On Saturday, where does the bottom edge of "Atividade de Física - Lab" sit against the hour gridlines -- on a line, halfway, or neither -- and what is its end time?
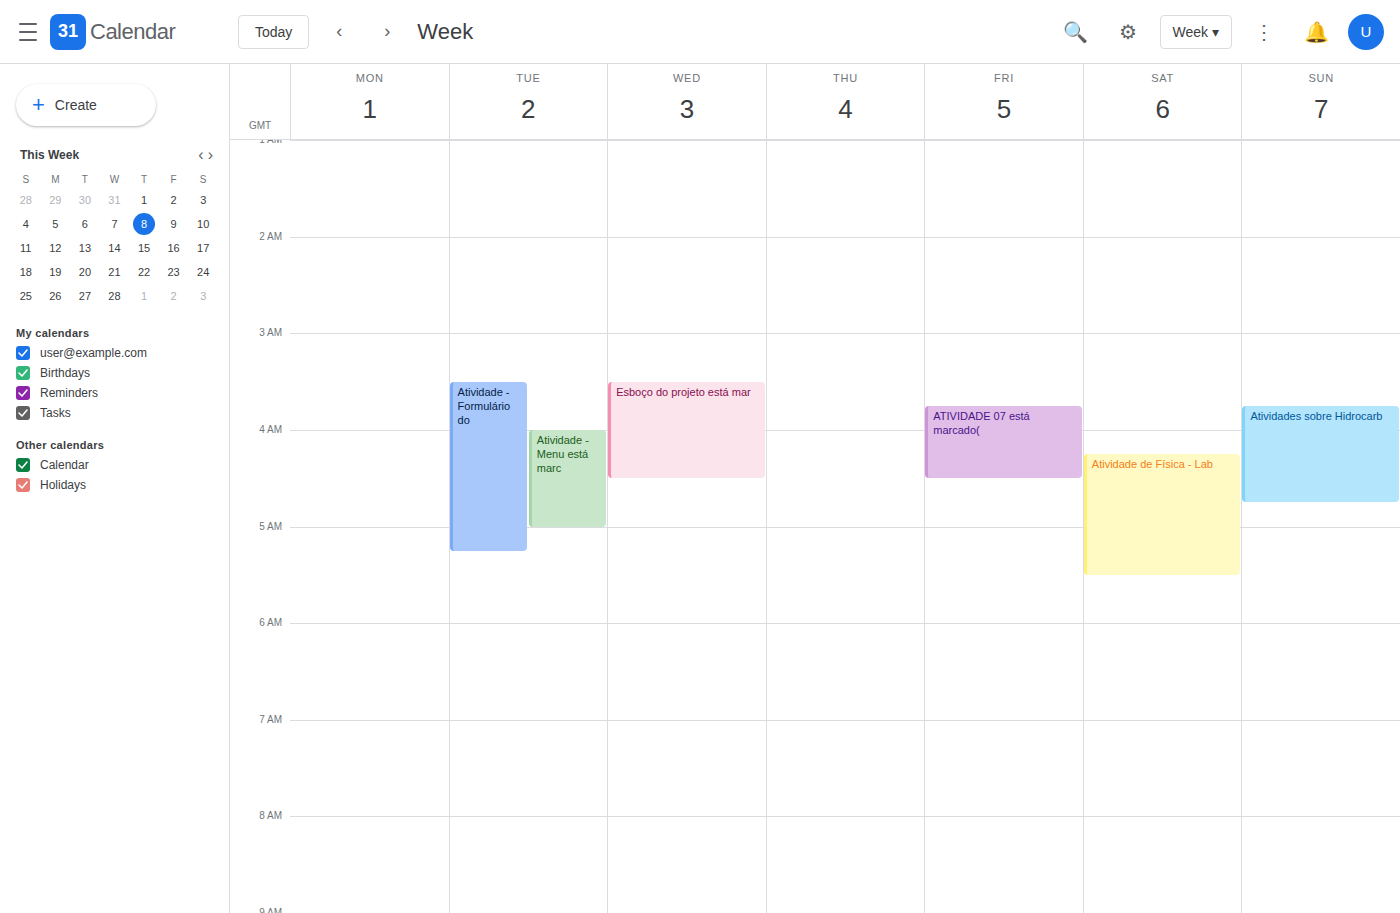
5:30 AM -- halfway between the 5 AM and 6 AM lines.